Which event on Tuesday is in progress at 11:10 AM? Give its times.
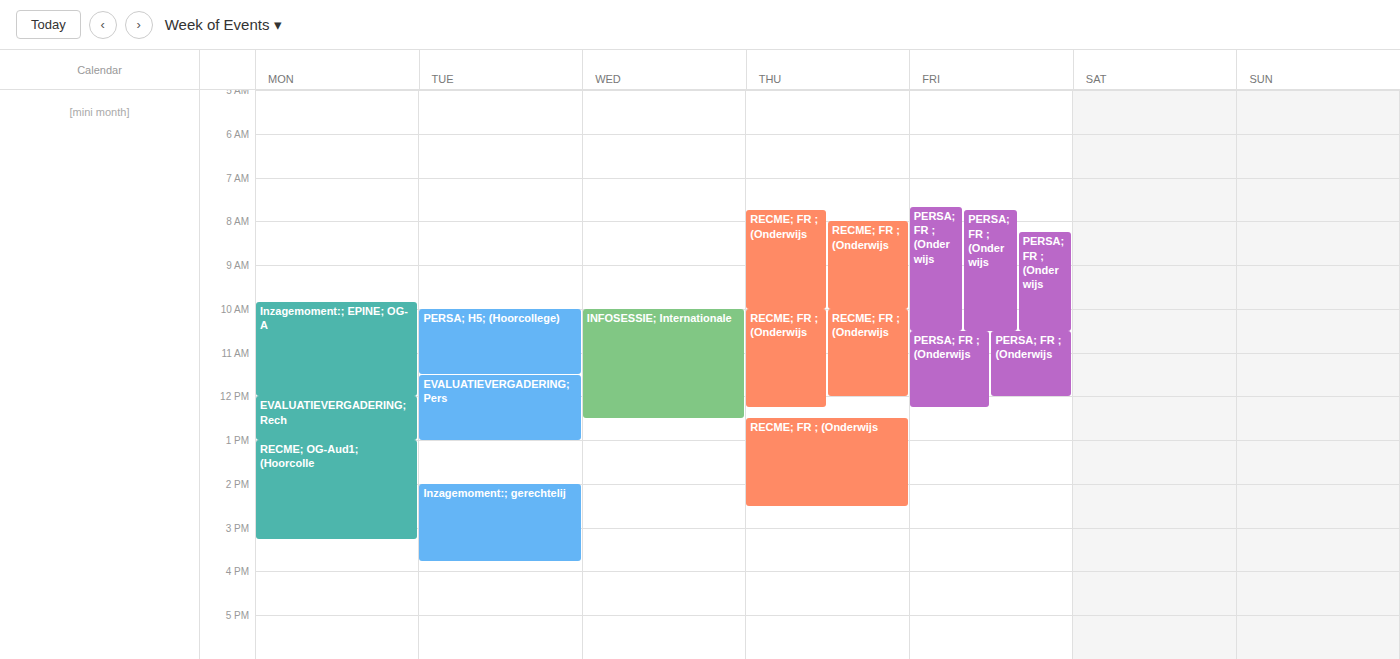
"PERSA; H5; (Hoorcollege)", 10:00 AM to 11:30 AM